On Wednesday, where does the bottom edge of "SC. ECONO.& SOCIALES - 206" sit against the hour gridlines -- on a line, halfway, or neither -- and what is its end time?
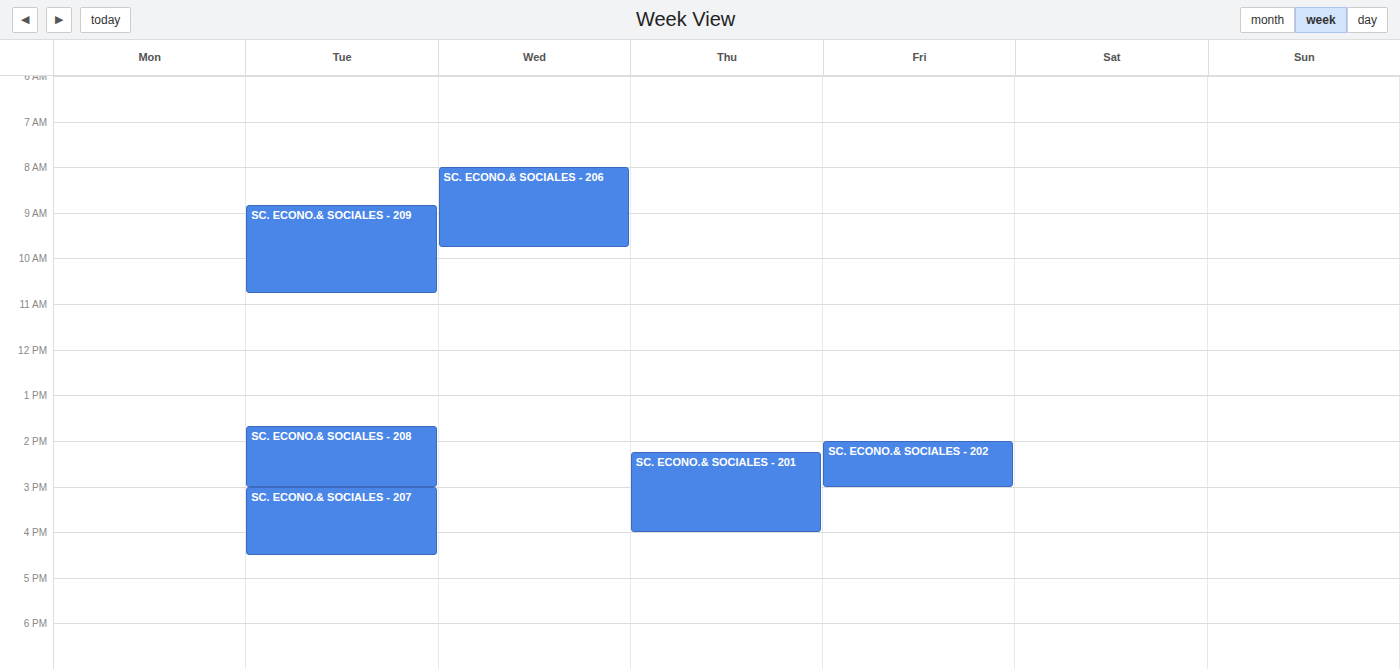
9:45 AM -- neither: three quarters of the way from the 9 AM line to the 10 AM line.